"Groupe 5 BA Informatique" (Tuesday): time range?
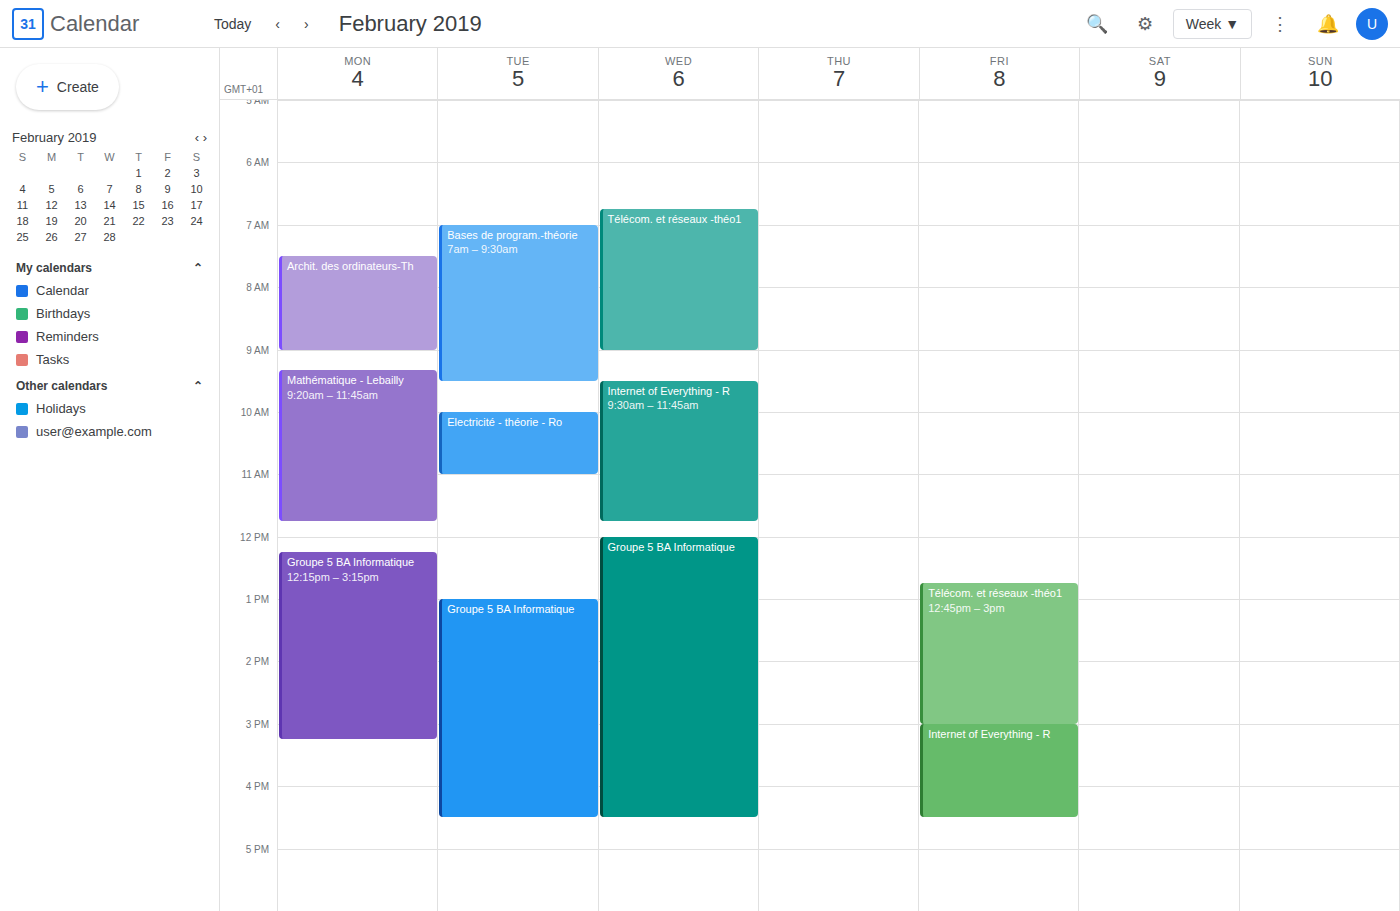
1:00 PM to 4:30 PM